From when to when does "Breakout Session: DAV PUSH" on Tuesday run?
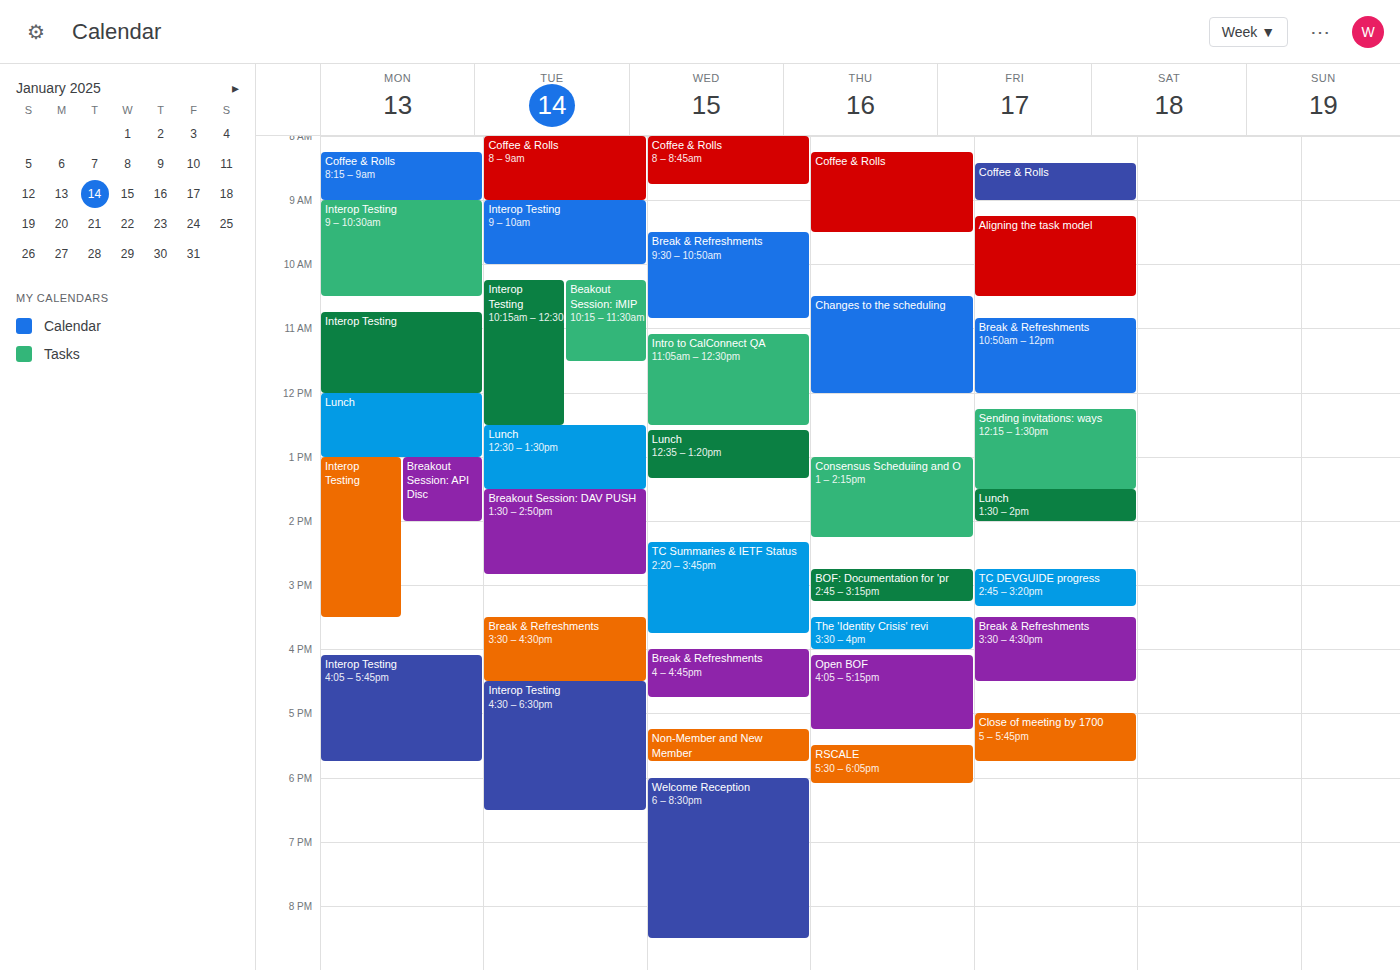
1:30 PM to 2:50 PM